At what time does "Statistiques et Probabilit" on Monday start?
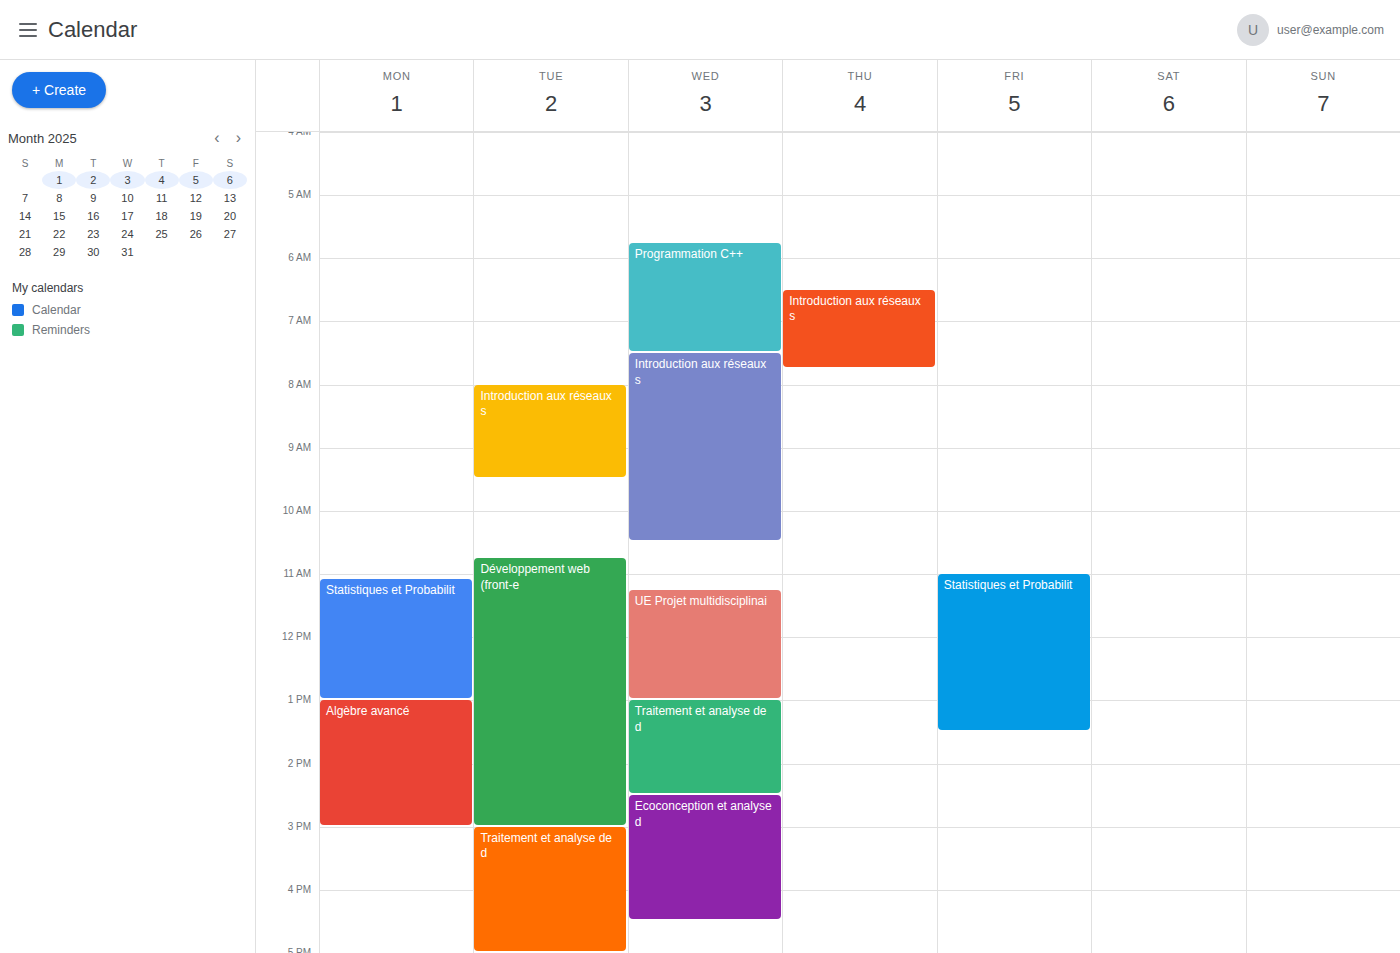
11:05 AM